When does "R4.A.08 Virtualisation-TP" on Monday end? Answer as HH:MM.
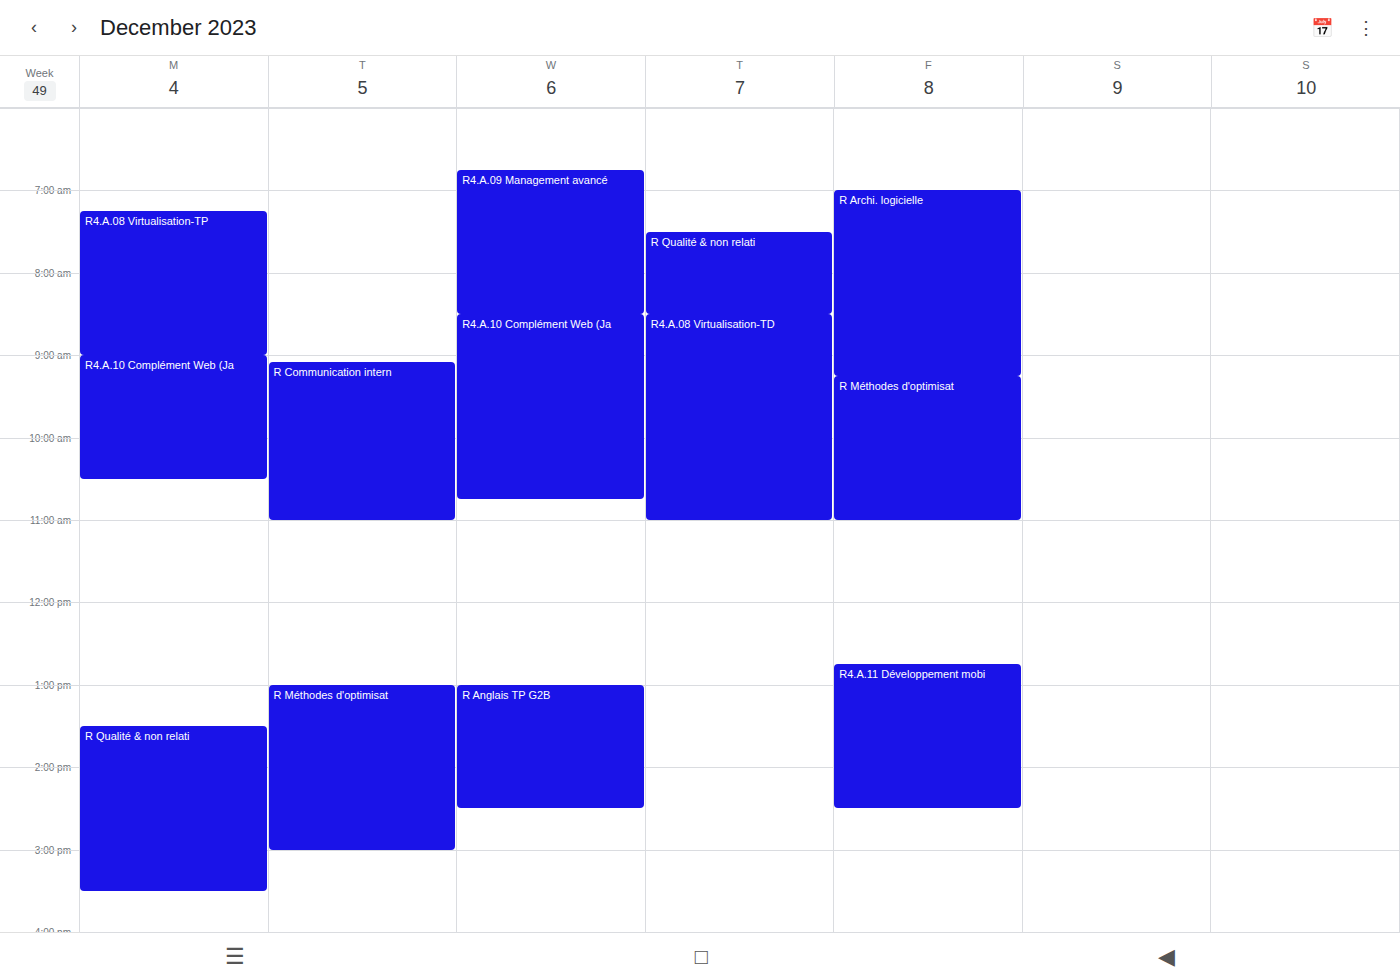
09:00